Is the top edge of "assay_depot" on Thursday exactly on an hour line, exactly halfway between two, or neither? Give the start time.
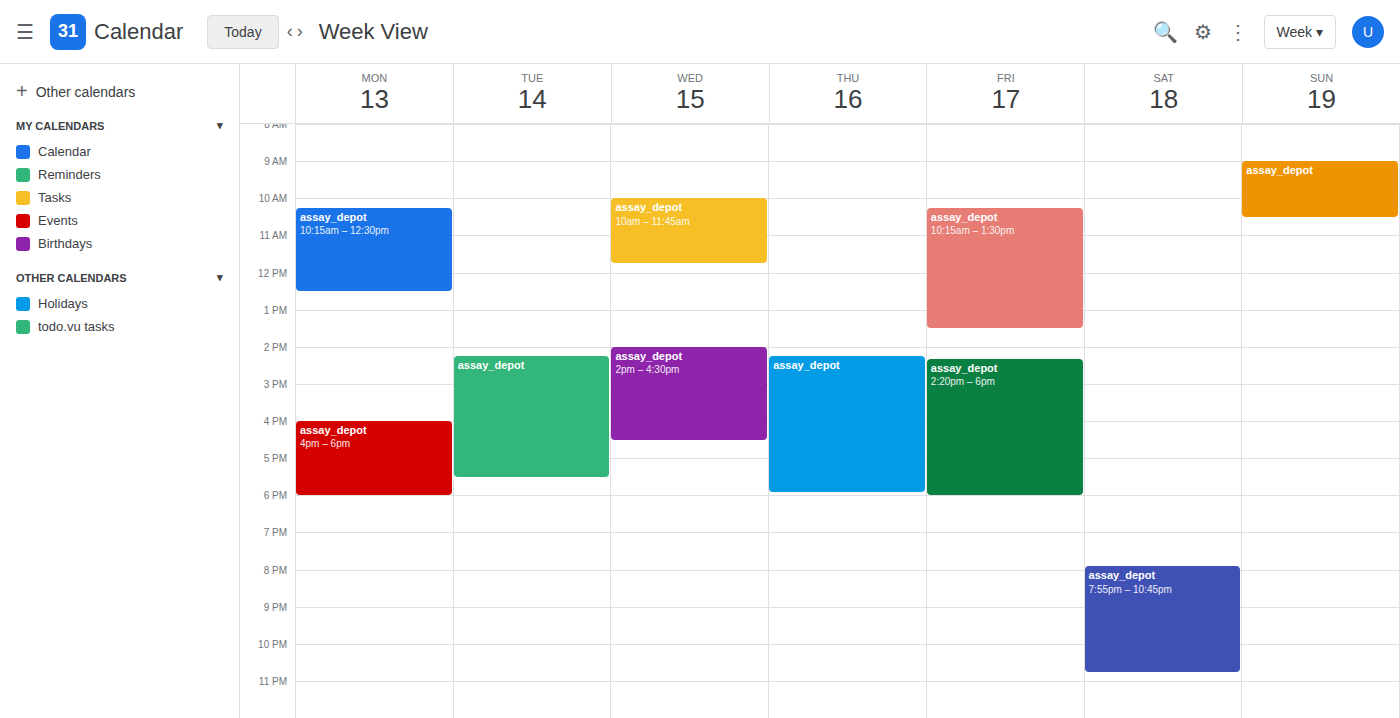
2:15 PM -- neither: a quarter of the way from the 2 PM line to the 3 PM line.